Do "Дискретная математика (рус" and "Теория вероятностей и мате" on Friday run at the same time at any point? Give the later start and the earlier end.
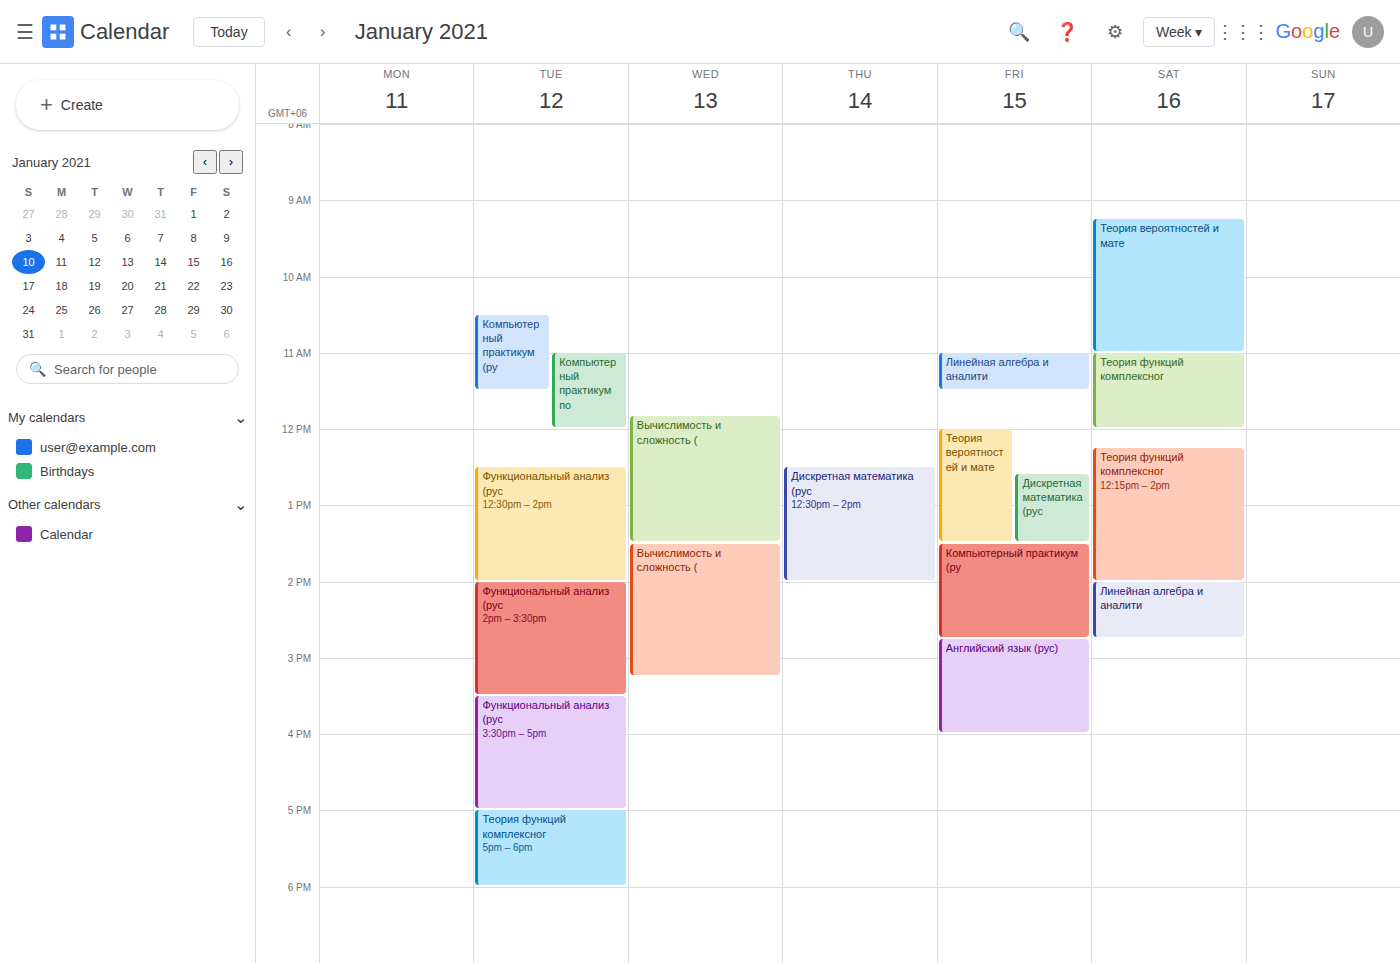
"Дискретная математика (рус" runs 12:35 PM to 1:30 PM, inside "Теория вероятностей и мате" -- they overlap.